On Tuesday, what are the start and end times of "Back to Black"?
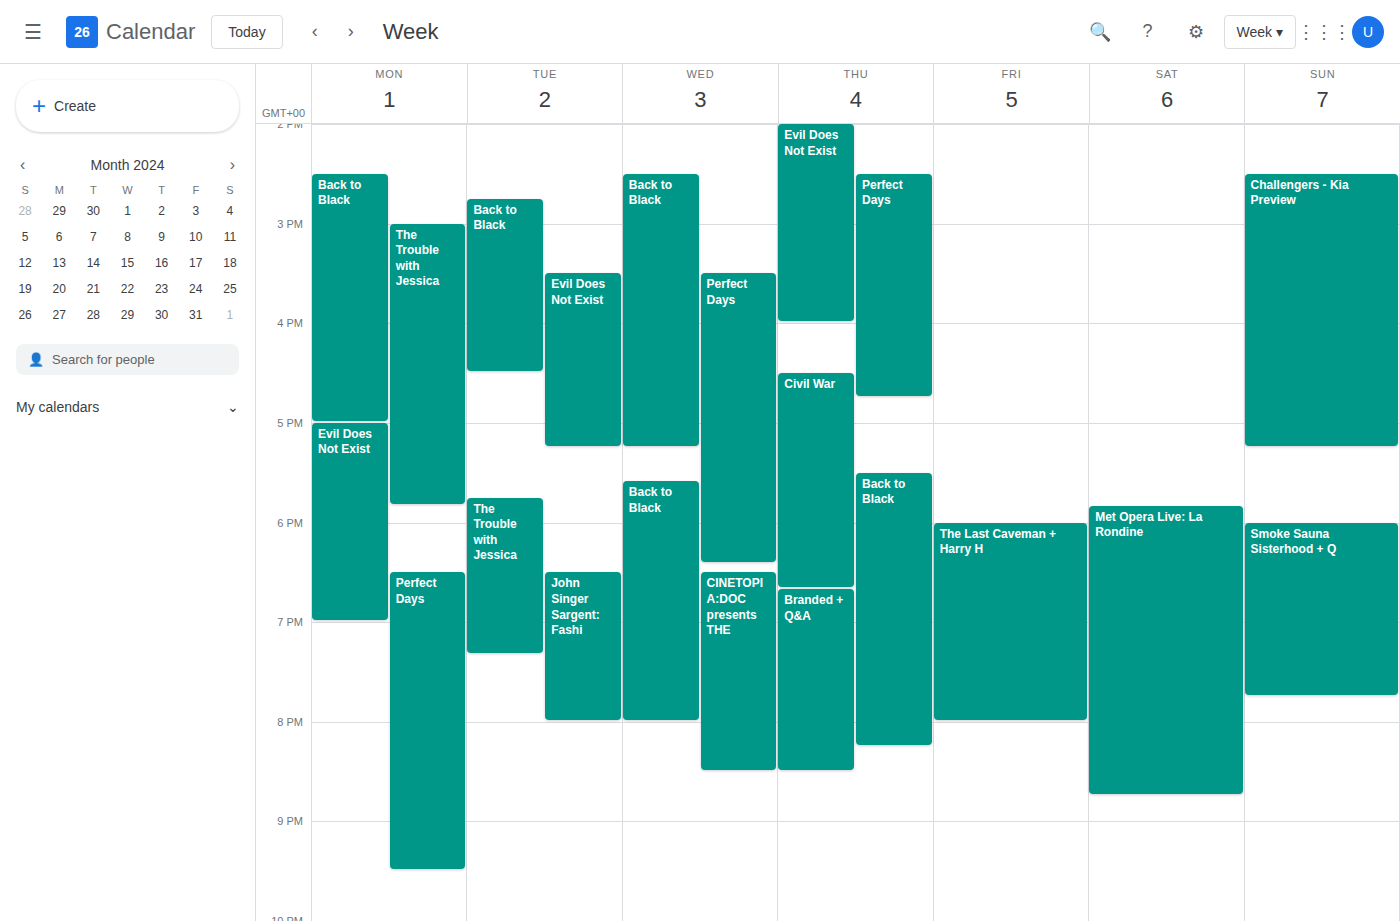
2:45 PM to 4:30 PM